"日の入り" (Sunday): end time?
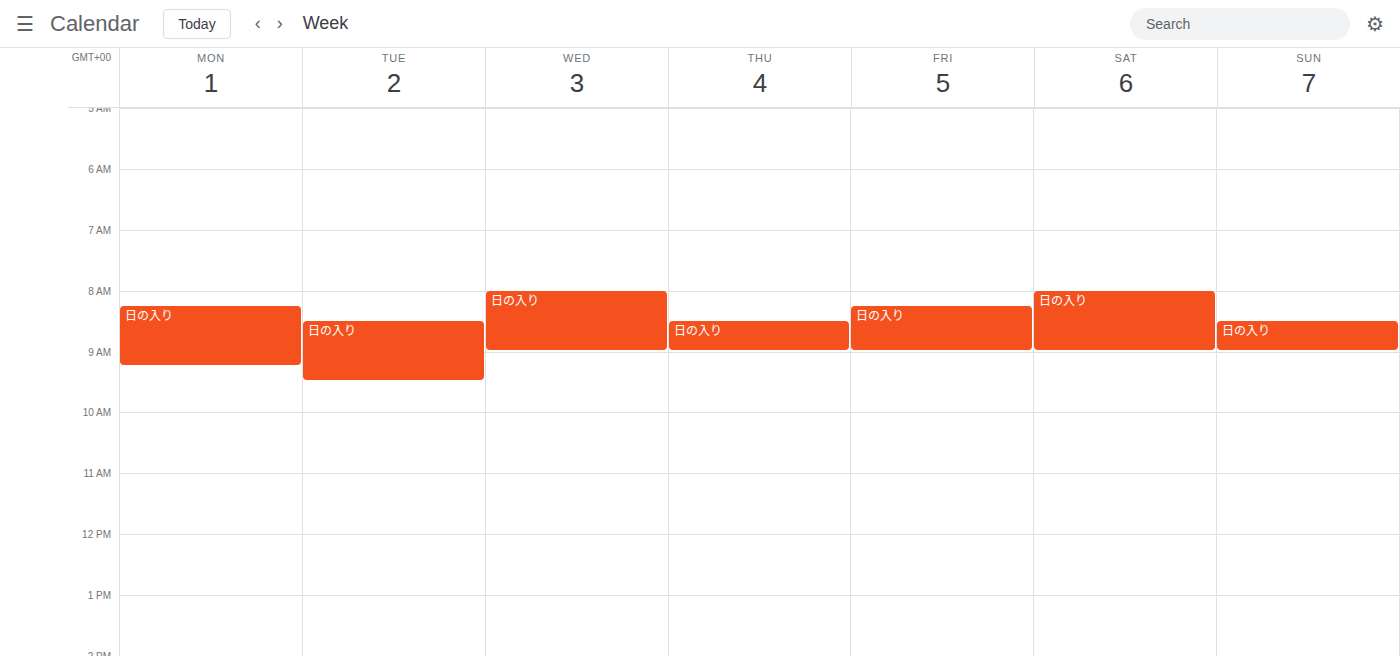
9:00 AM